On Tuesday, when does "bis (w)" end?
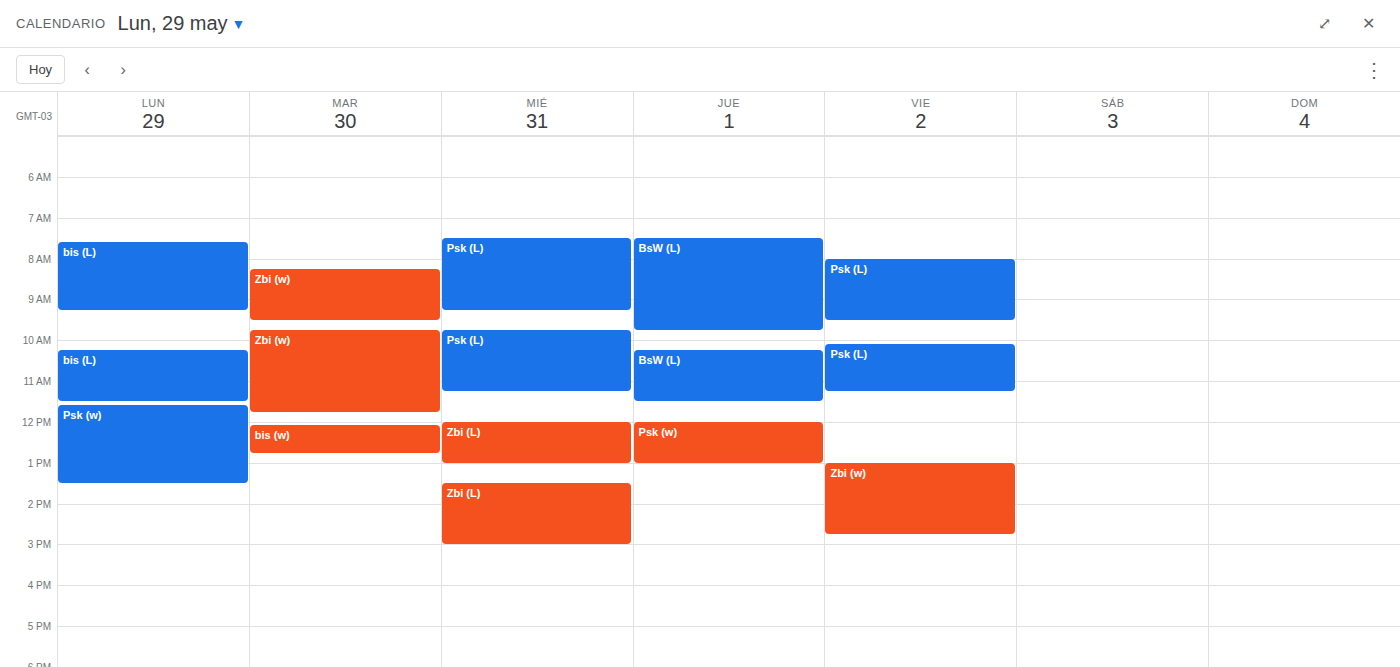
12:45